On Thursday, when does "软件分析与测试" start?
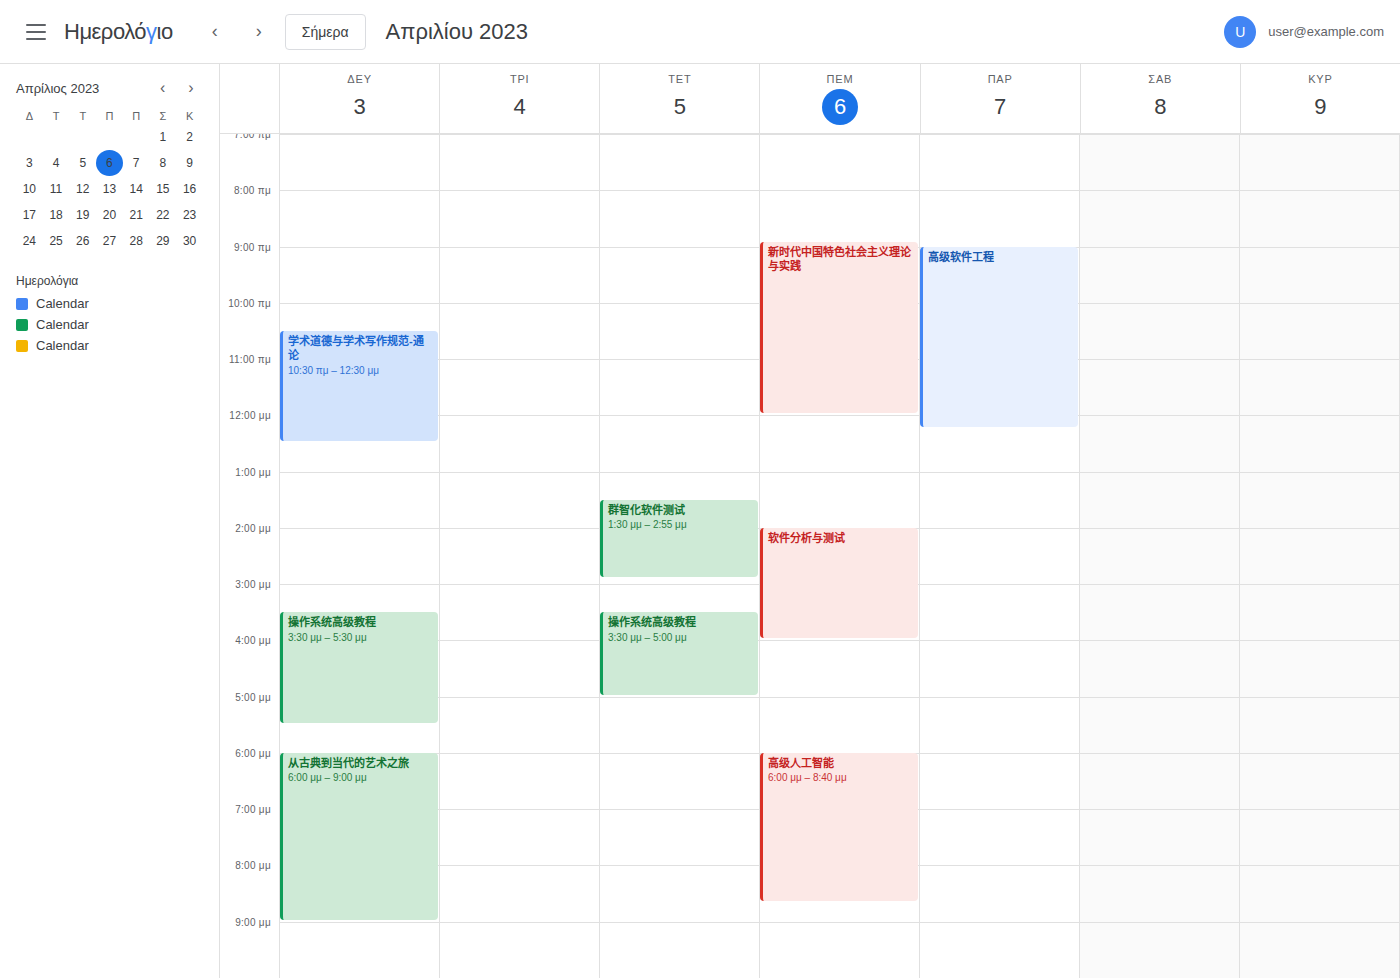
2:00 PM